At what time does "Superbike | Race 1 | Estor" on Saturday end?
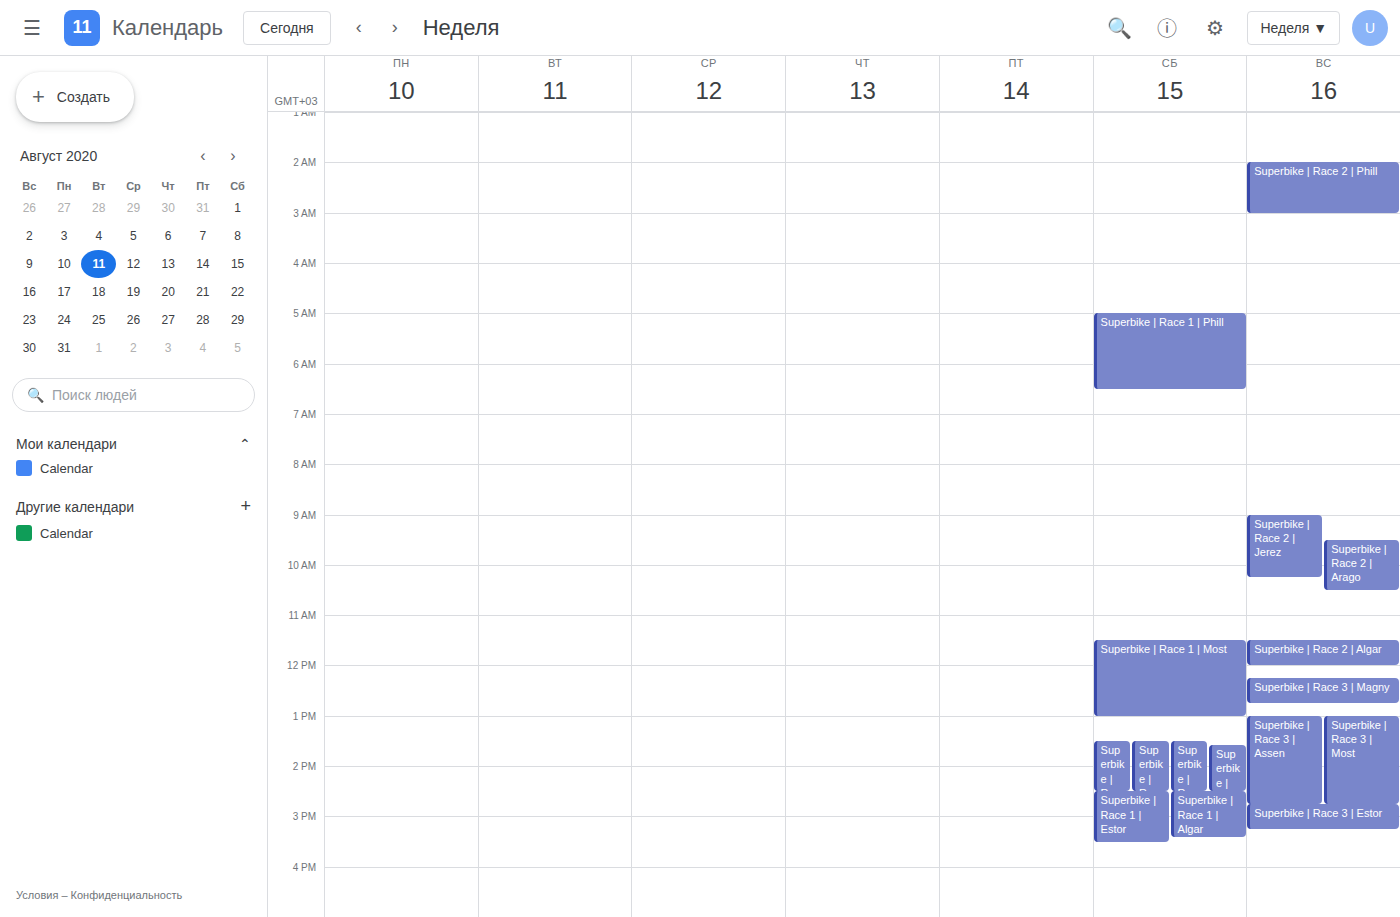
3:30 PM